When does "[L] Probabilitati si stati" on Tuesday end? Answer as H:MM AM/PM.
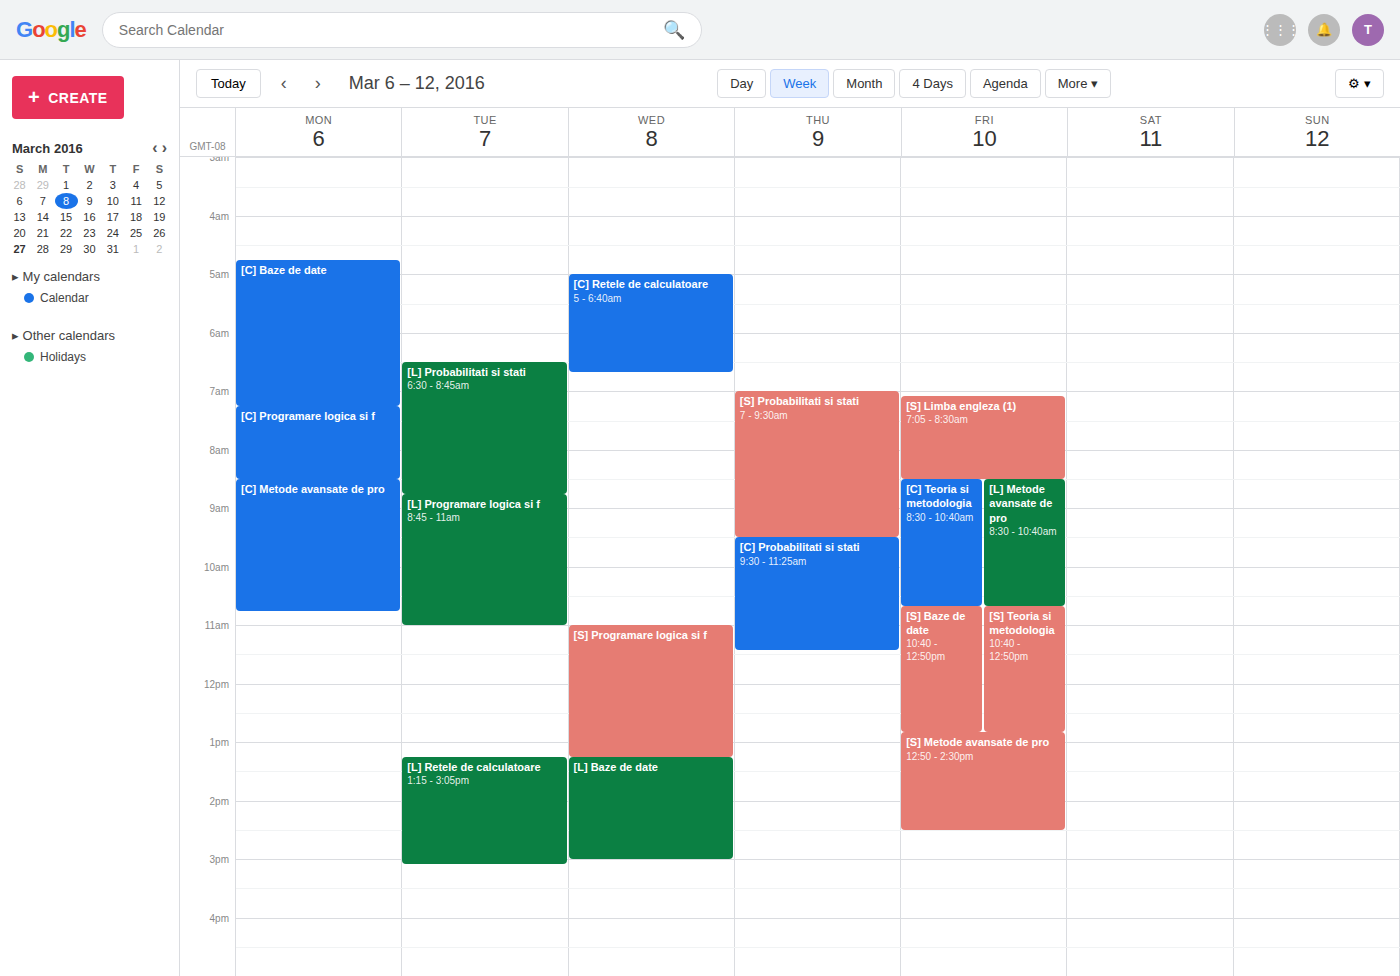
8:45 AM